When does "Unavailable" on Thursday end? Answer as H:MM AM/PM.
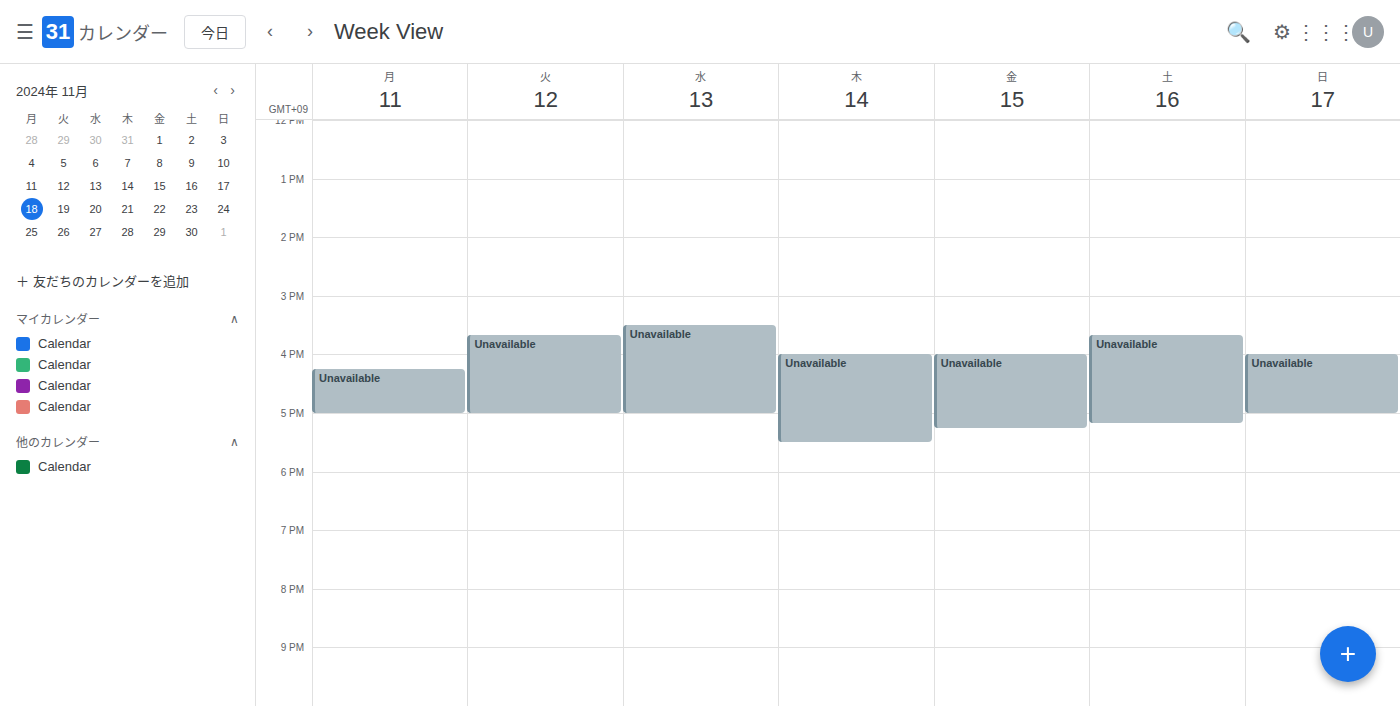
5:30 PM